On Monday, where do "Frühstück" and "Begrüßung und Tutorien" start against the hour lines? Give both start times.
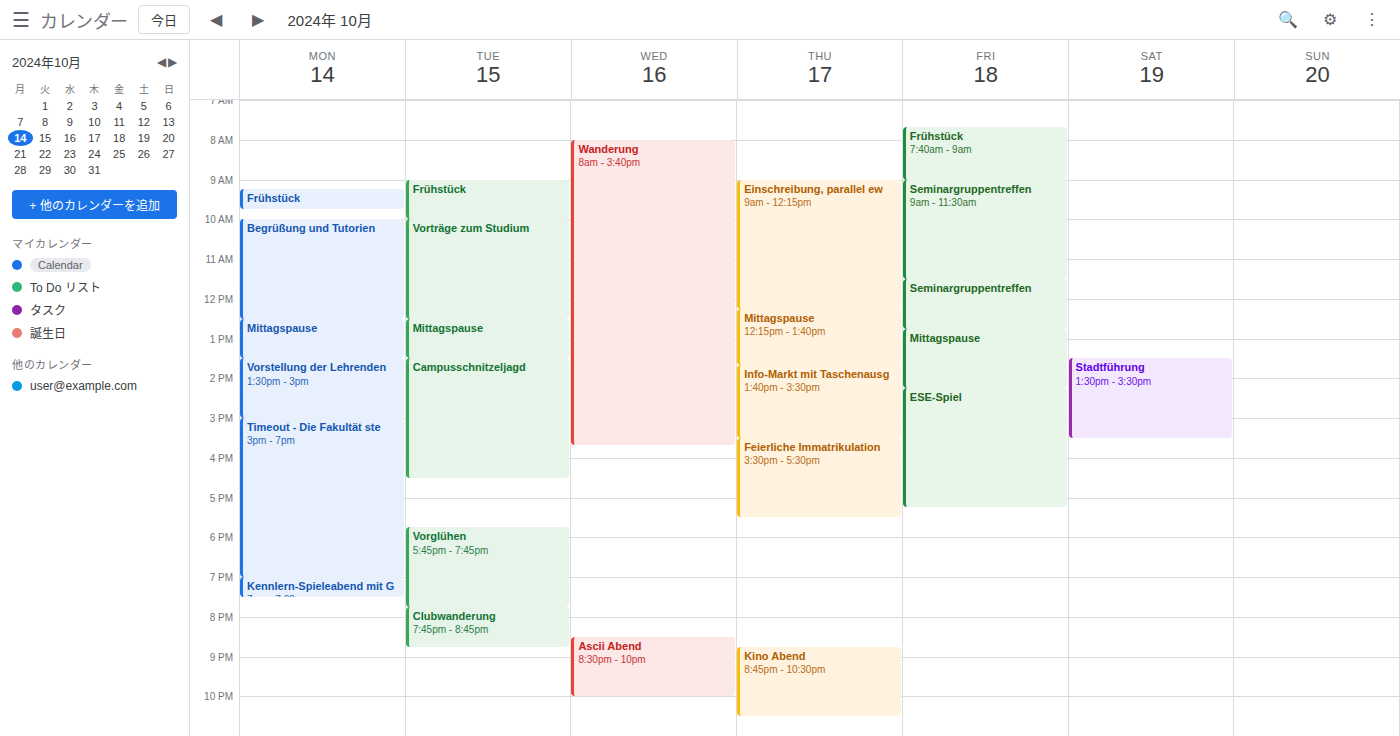
"Frühstück": 9:15 AM, neither: a quarter of the way from the 9 AM line to the 10 AM line. "Begrüßung und Tutorien": 10:00 AM, exactly on the 10 AM line.